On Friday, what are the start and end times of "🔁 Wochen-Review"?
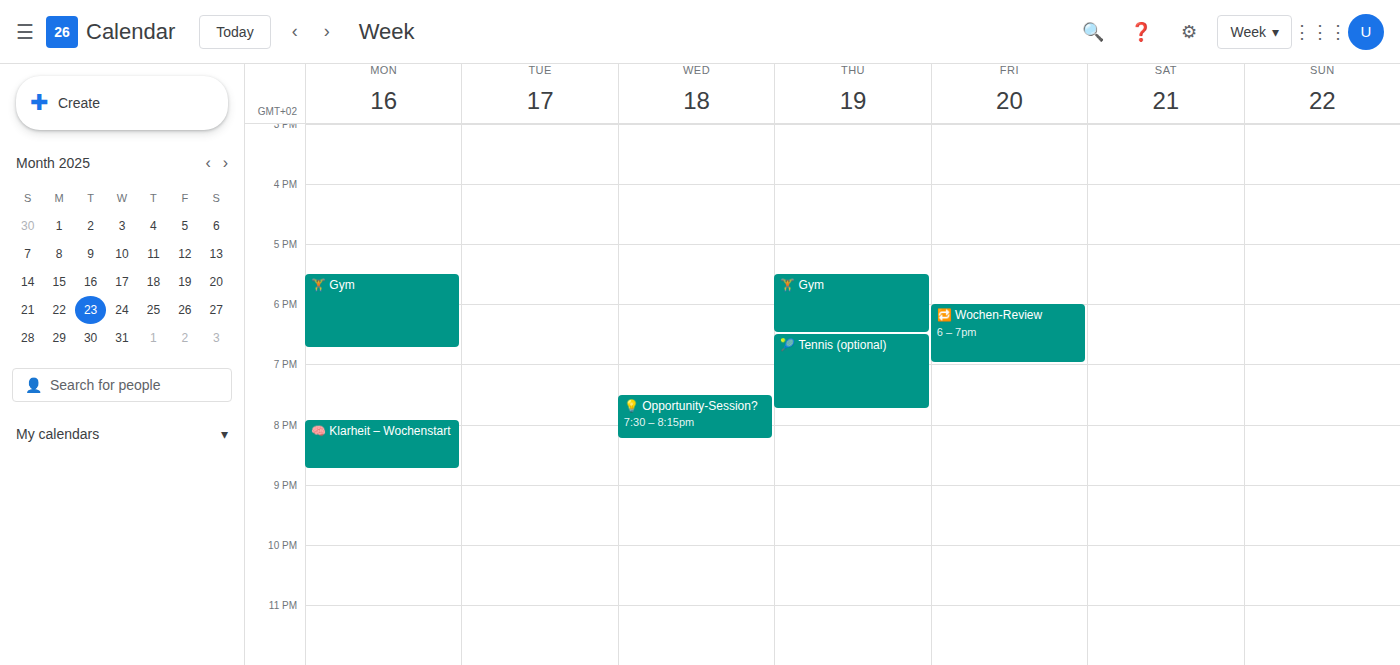
6:00 PM to 7:00 PM